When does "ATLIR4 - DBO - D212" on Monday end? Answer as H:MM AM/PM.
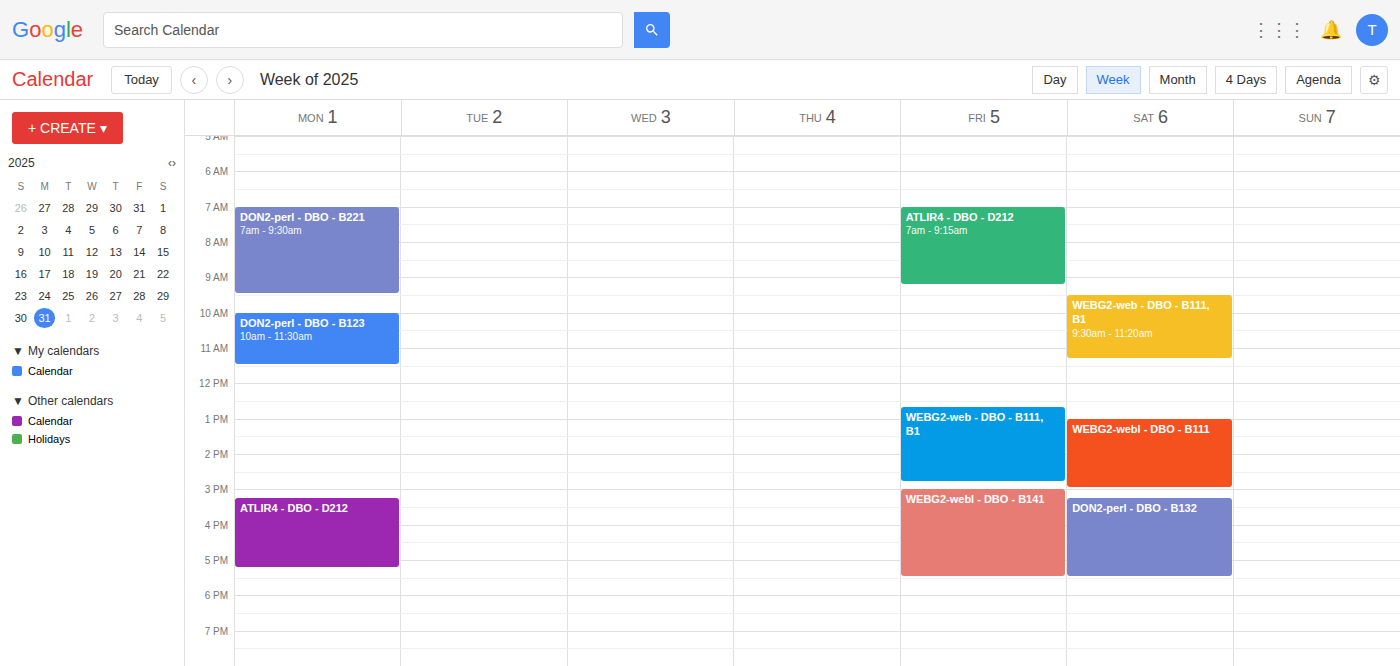
5:15 PM